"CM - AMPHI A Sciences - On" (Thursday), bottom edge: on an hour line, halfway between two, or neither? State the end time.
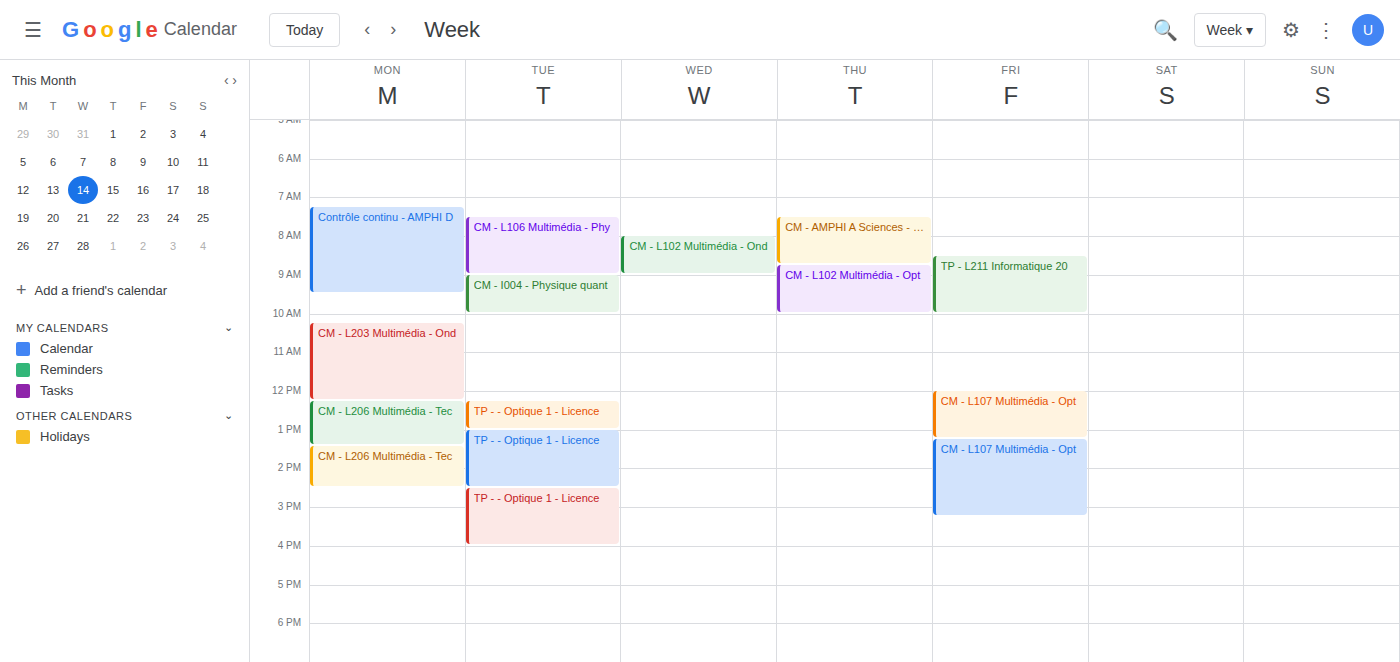
08:45 -- neither: three quarters of the way from the 08:00 line to the 09:00 line.